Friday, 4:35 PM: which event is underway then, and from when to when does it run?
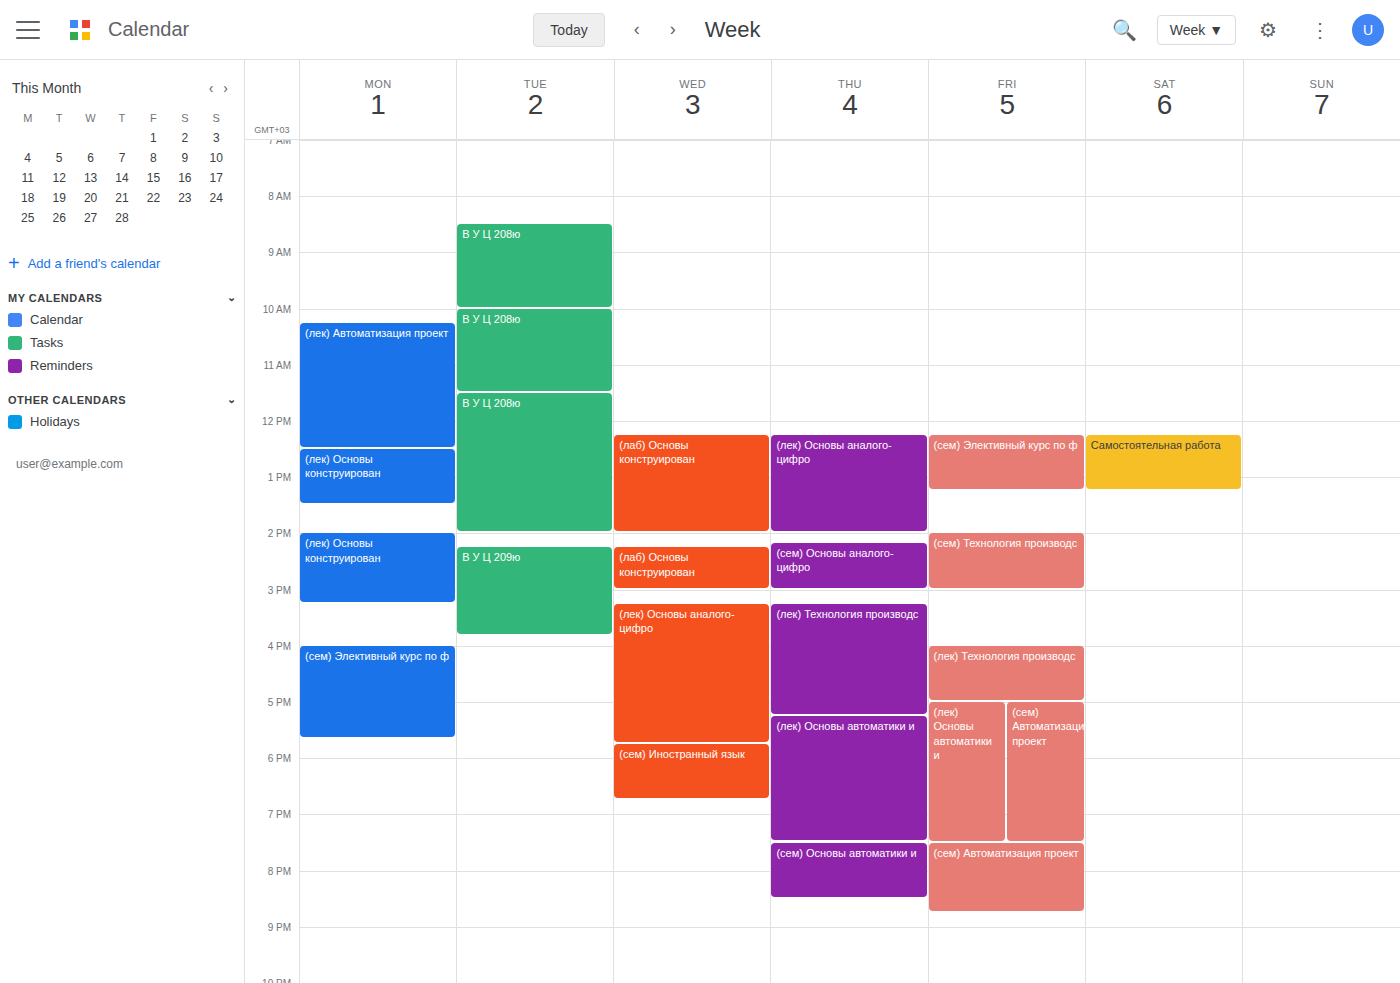
"(лек) Технология производс", 4:00 PM to 5:00 PM